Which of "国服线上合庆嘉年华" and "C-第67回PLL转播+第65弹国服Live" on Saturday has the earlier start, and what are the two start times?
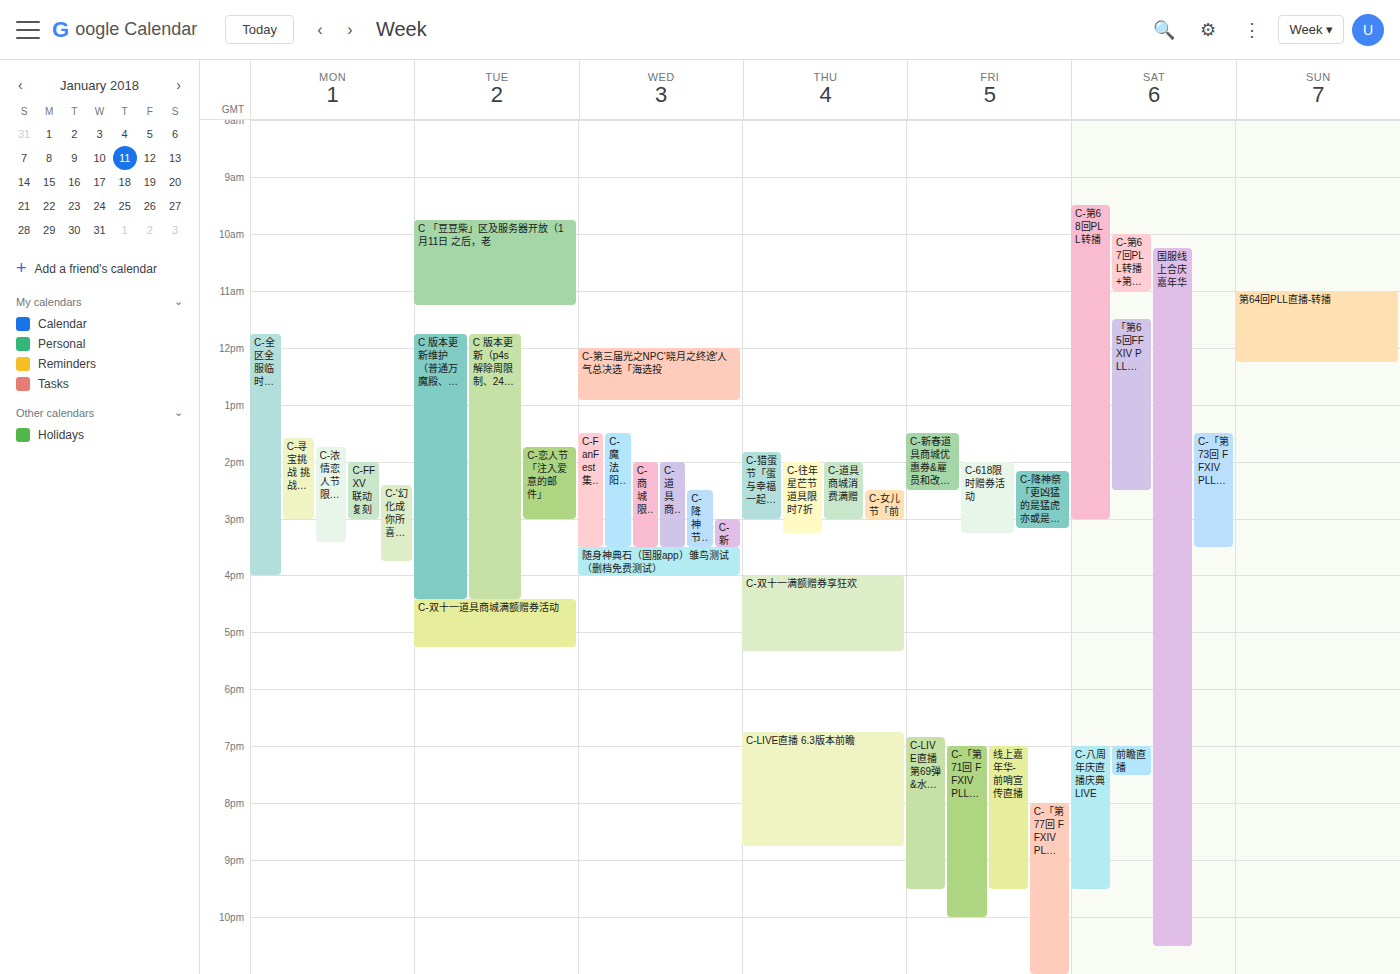
"C-第67回PLL转播+第65弹国服Live" 10:00; "国服线上合庆嘉年华" 10:15.